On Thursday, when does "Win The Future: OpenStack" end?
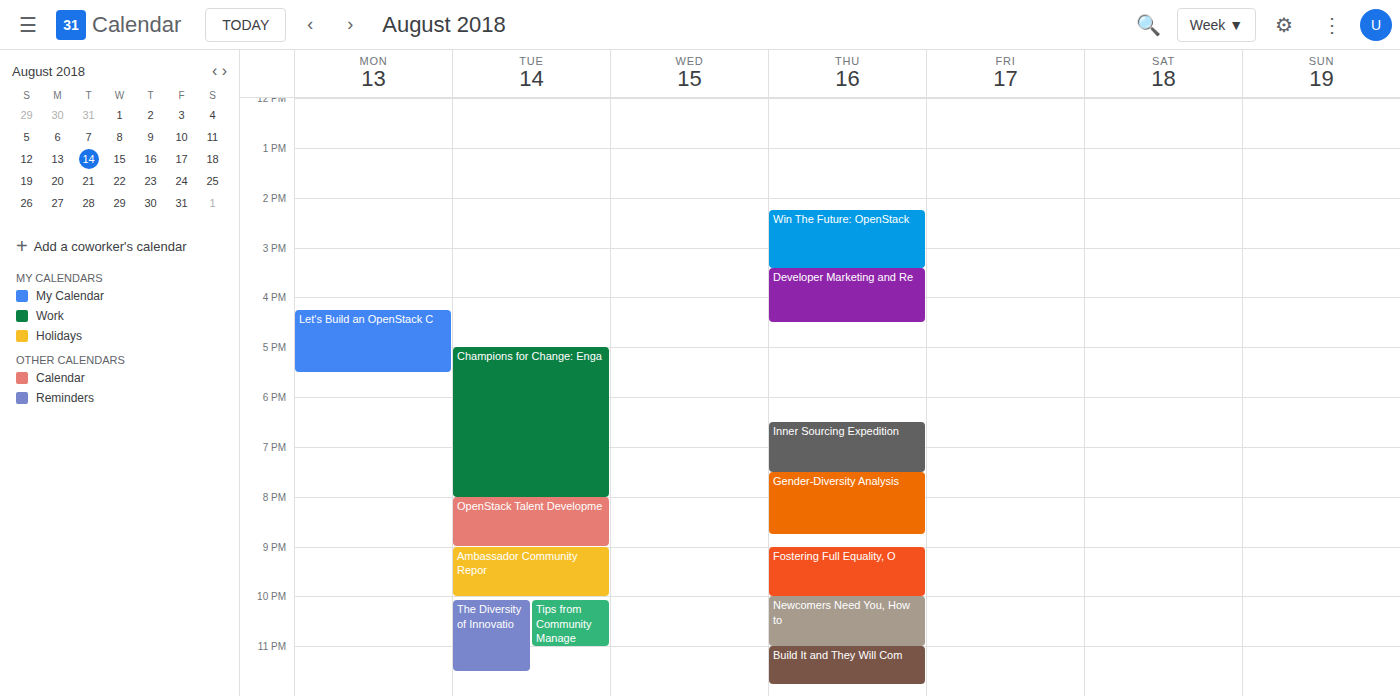
3:25 PM